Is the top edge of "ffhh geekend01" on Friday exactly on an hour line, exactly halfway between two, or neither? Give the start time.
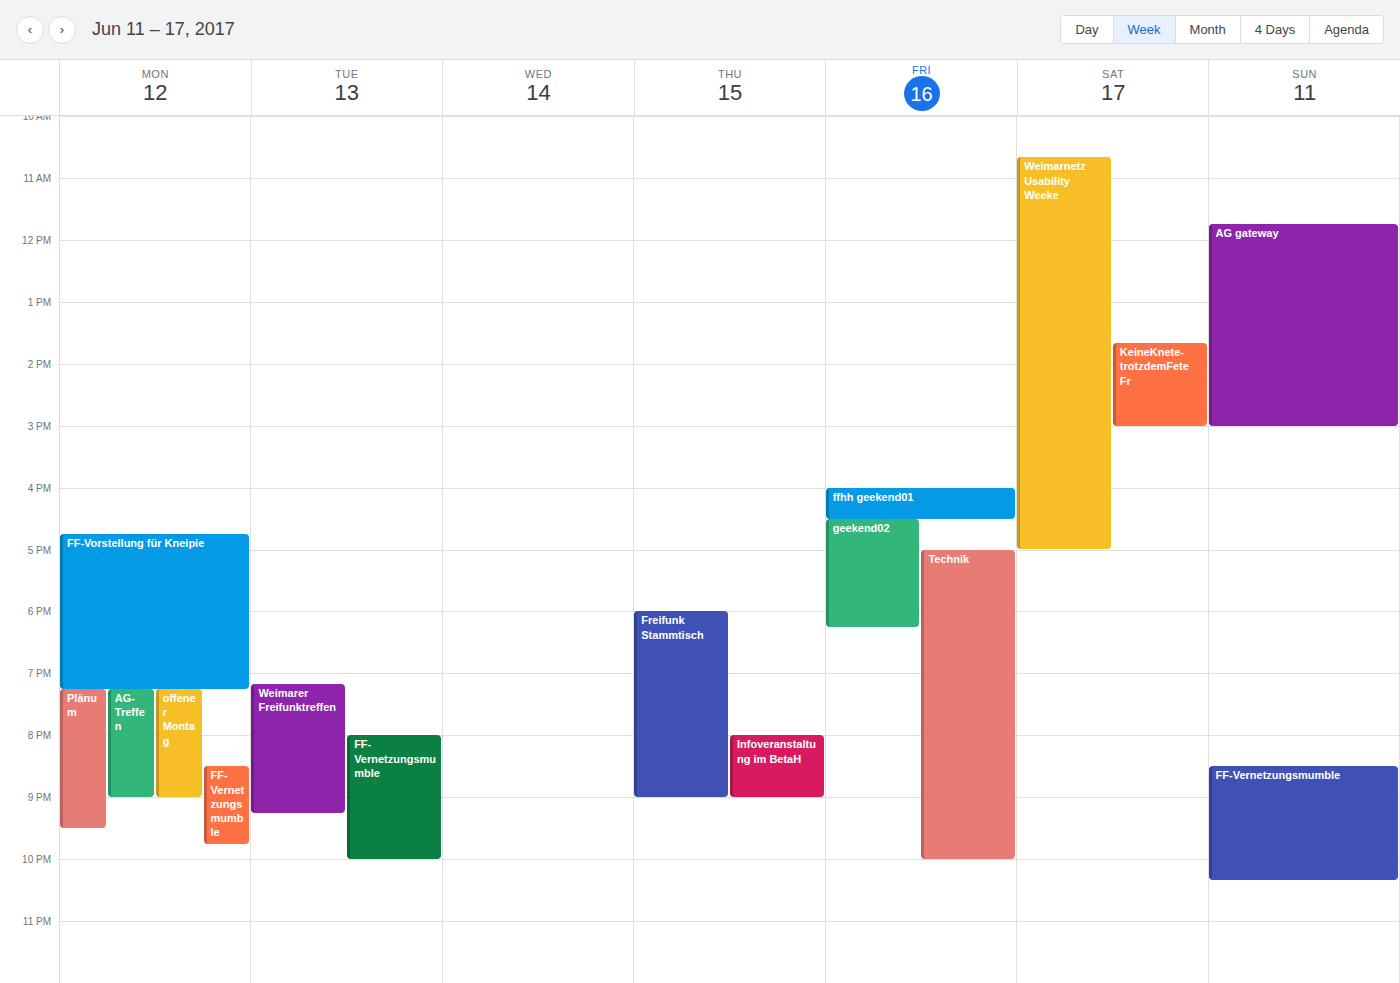
4:00 PM -- exactly on the 4 PM line.